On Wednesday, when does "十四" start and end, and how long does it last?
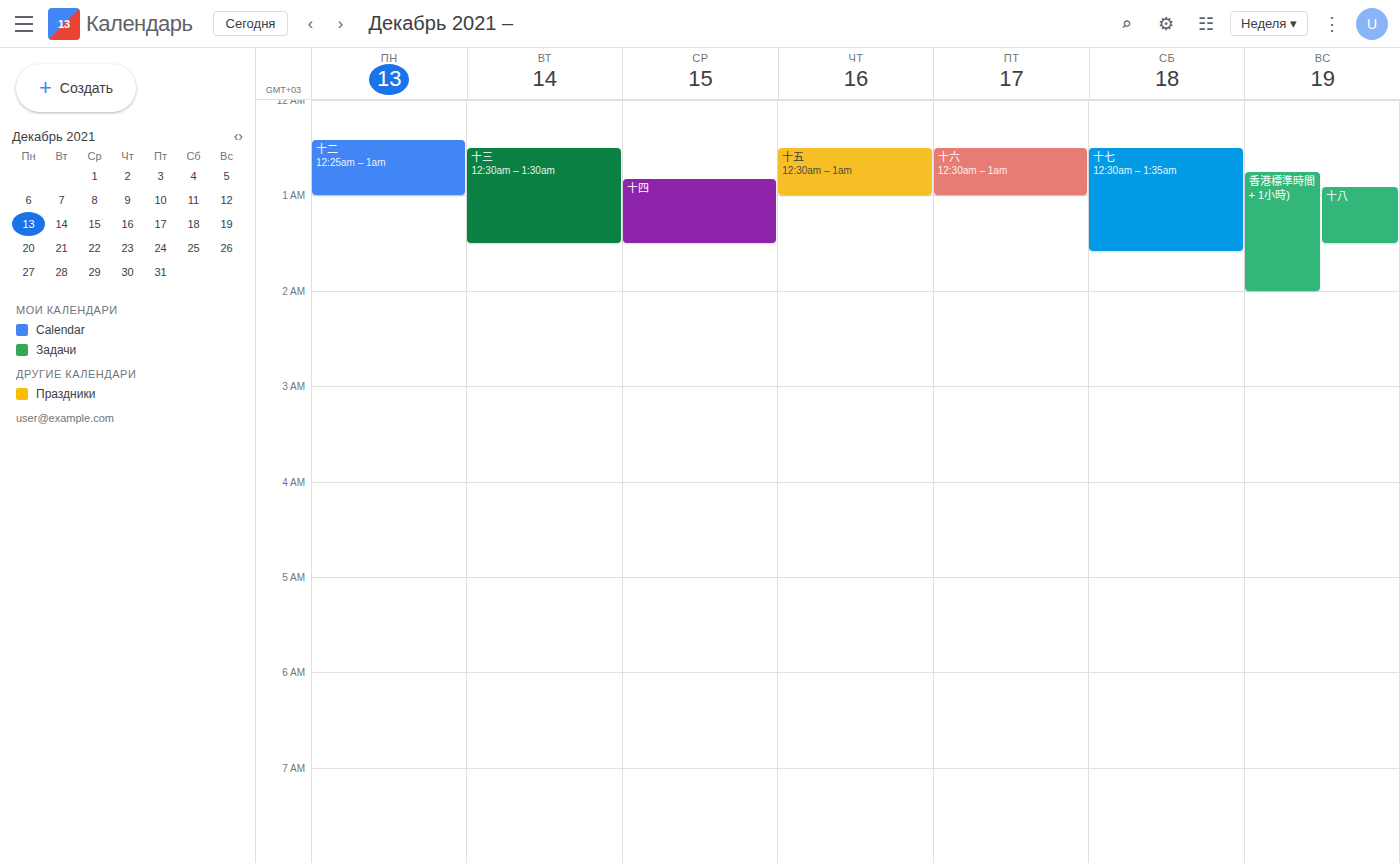
00:50 to 01:30, 40 minutes